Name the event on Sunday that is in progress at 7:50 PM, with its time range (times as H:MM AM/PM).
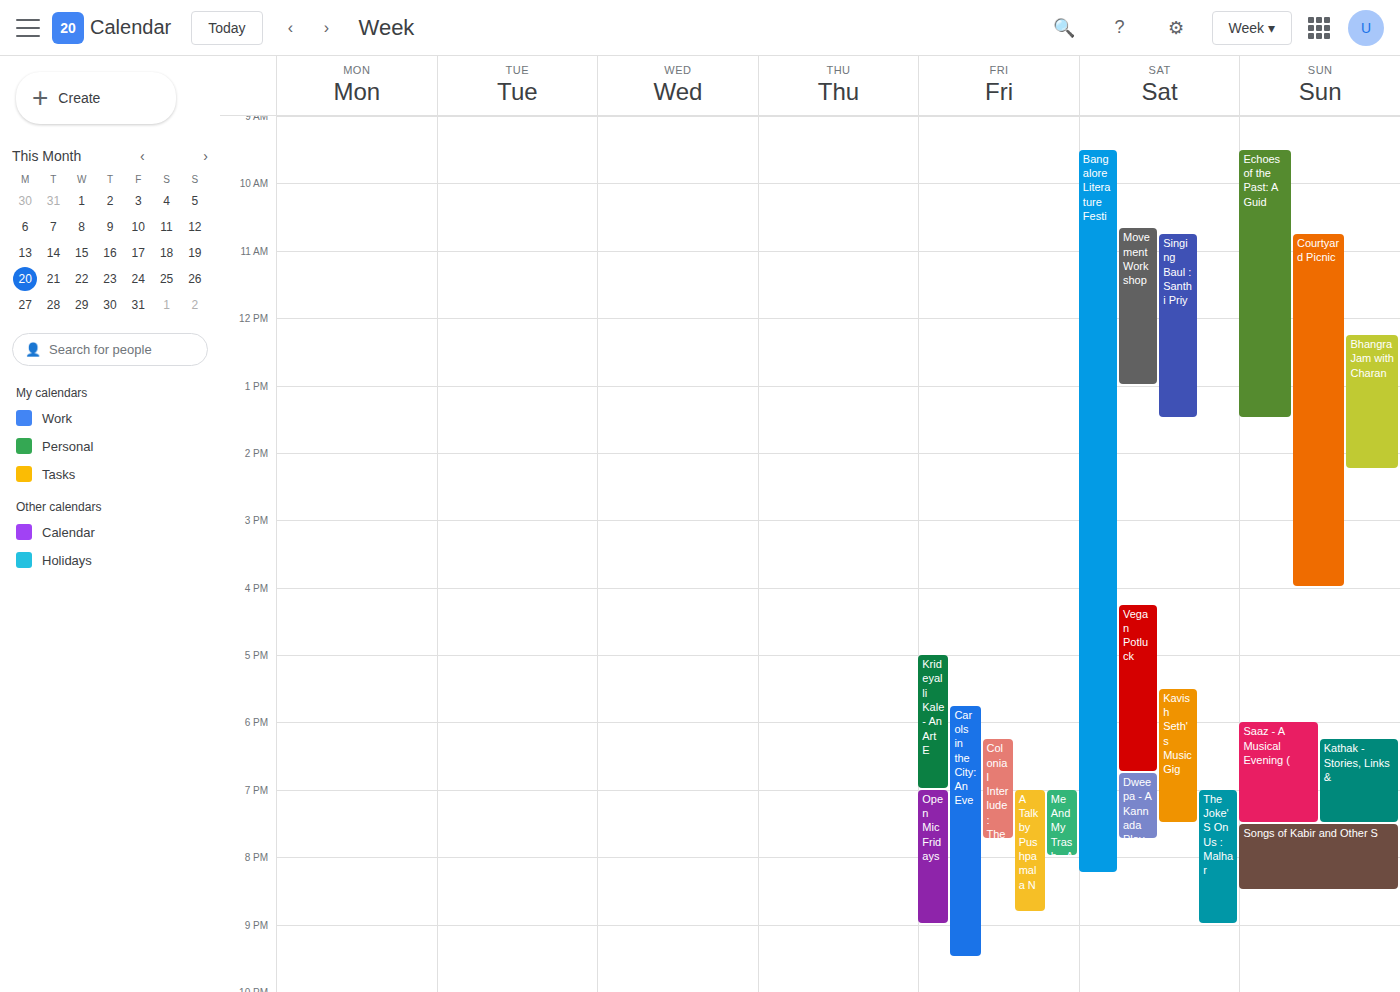
"Songs of Kabir and Other S", 7:30 PM to 8:30 PM